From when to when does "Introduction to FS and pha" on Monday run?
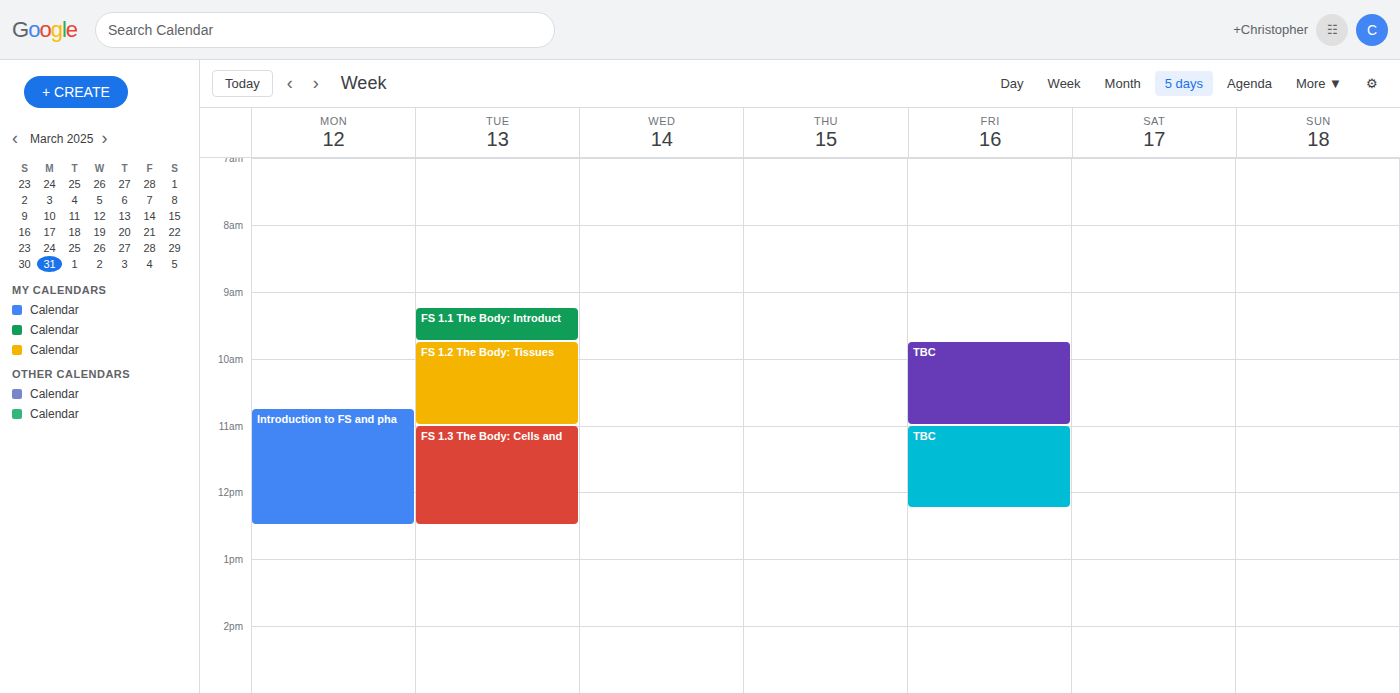
10:45 AM to 12:30 PM